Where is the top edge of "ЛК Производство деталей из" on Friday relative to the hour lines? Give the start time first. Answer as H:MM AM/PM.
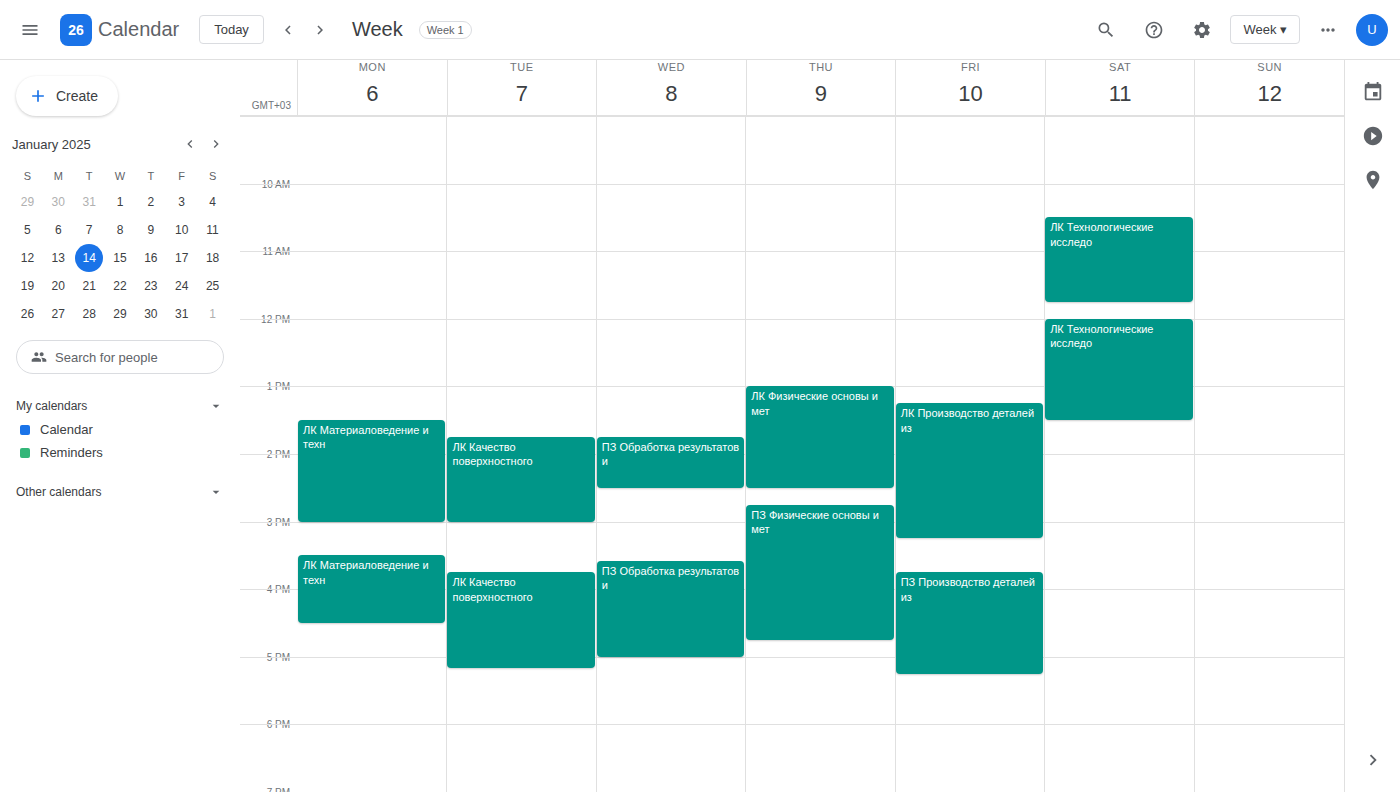
1:15 PM -- neither: a quarter of the way from the 1 PM line to the 2 PM line.